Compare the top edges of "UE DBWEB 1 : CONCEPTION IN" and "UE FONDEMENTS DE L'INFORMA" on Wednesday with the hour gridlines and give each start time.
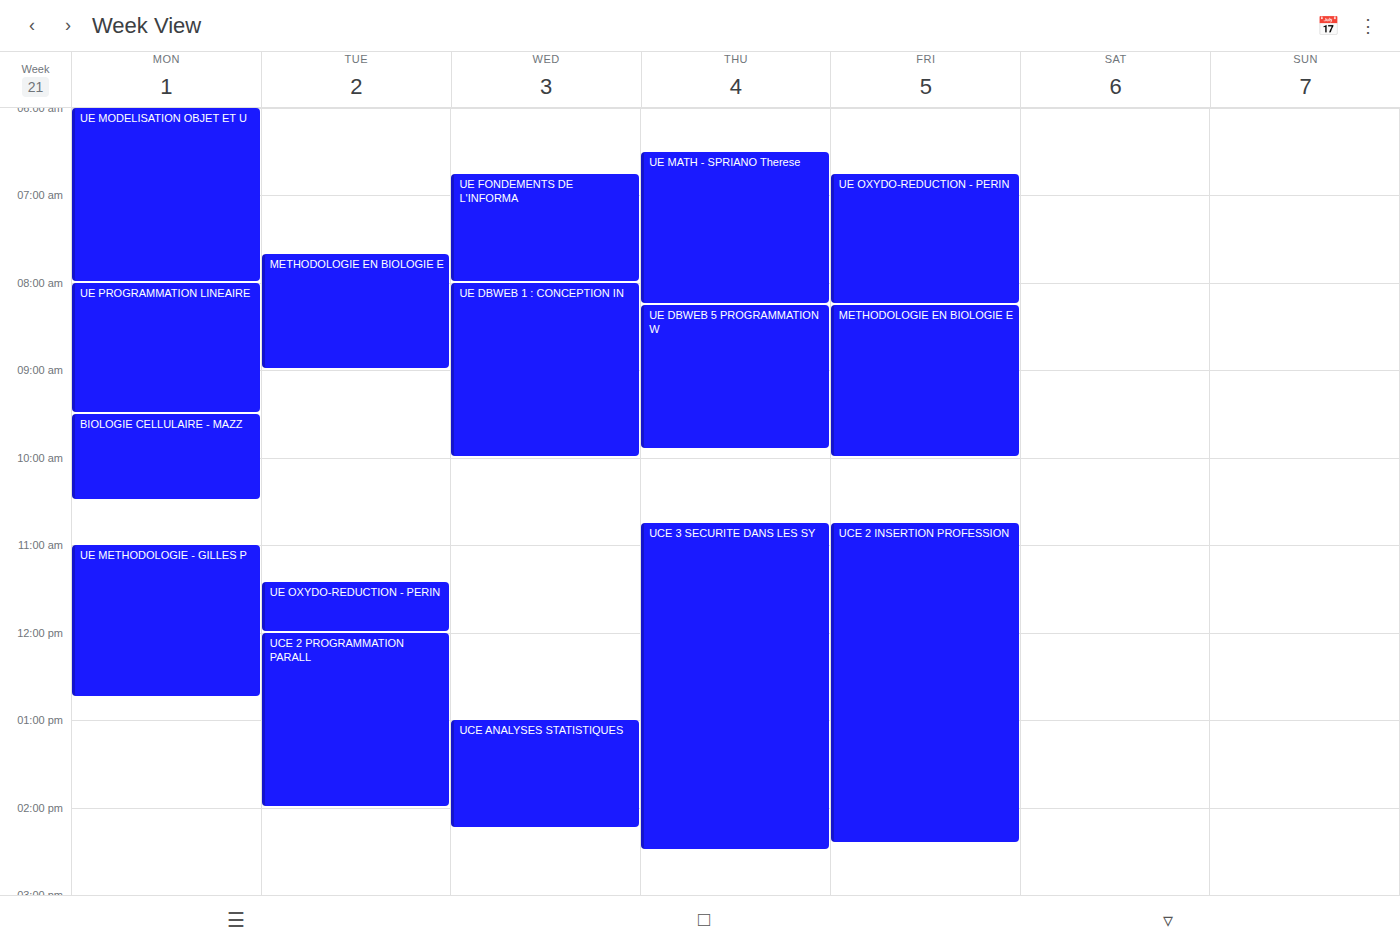
"UE DBWEB 1 : CONCEPTION IN": 8:00 AM, exactly on the 8 AM line. "UE FONDEMENTS DE L'INFORMA": 6:45 AM, neither: three quarters of the way from the 6 AM line to the 7 AM line.